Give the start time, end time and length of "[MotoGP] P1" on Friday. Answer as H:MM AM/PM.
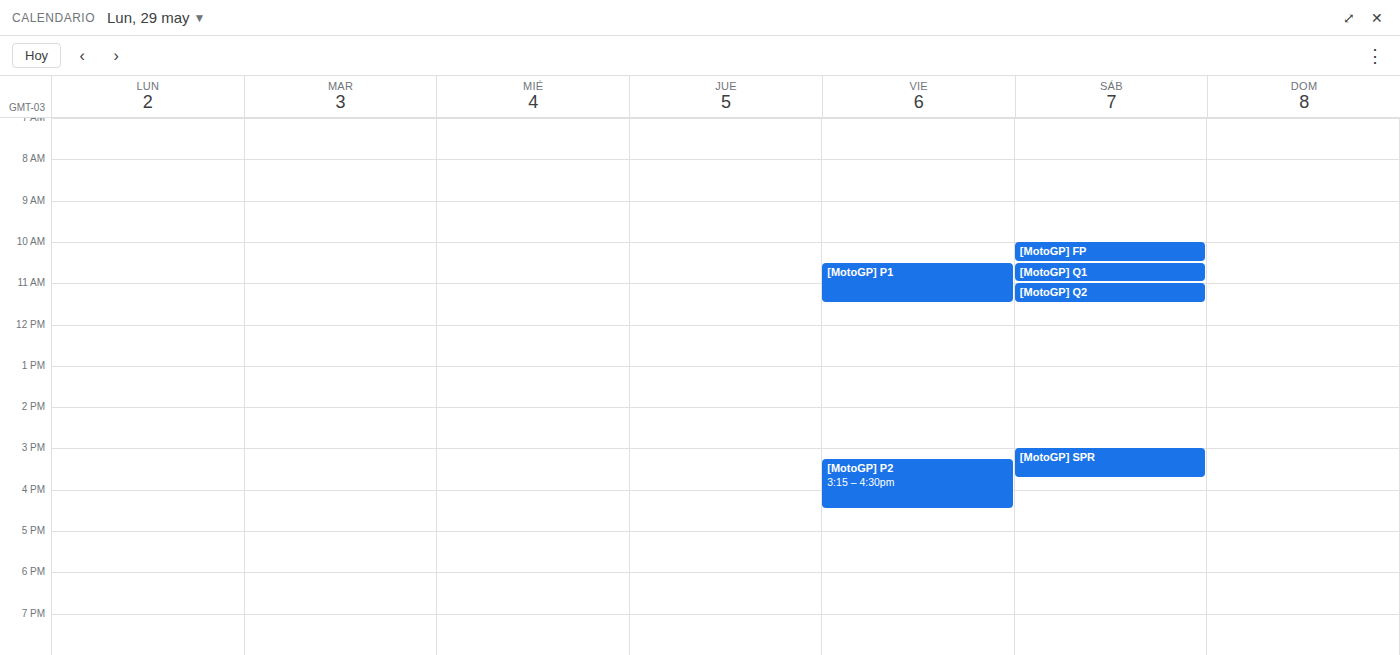
10:30 AM to 11:30 AM, 1 hour